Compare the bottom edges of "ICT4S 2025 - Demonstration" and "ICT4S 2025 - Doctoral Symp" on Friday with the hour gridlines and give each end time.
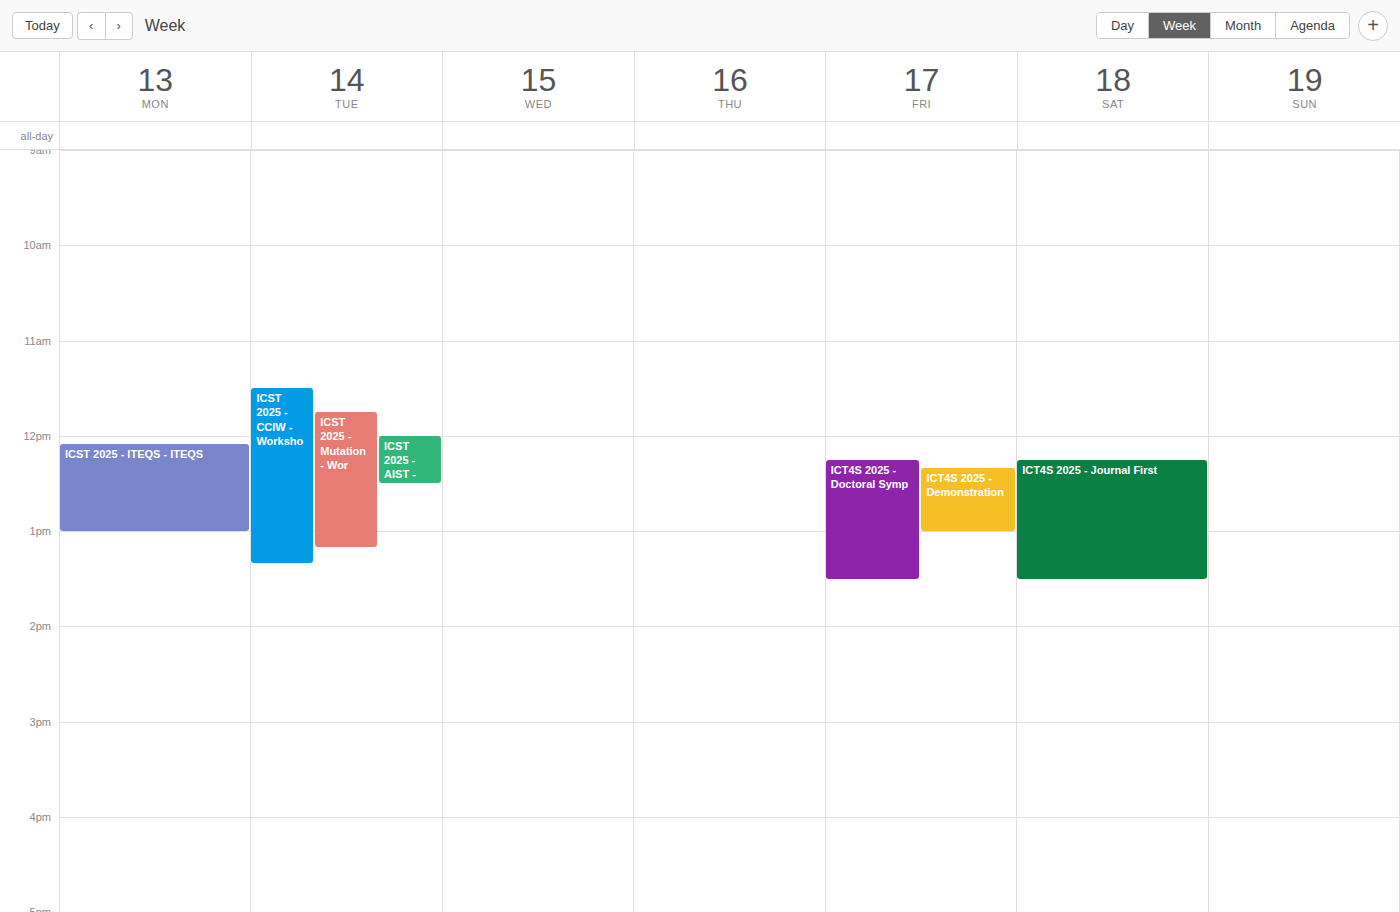
"ICT4S 2025 - Demonstration": 13:00, exactly on the 13:00 line. "ICT4S 2025 - Doctoral Symp": 13:30, halfway between the 13:00 and 14:00 lines.